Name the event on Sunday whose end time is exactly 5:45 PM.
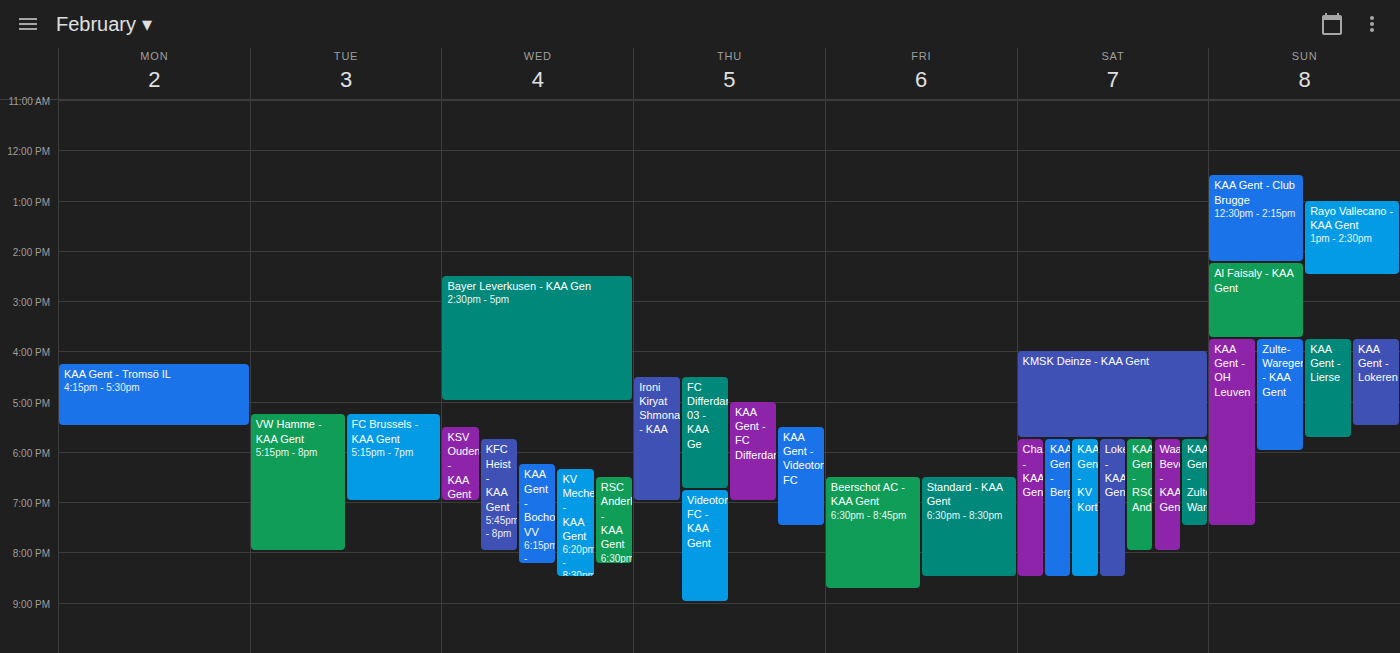
"KAA Gent - Lierse"